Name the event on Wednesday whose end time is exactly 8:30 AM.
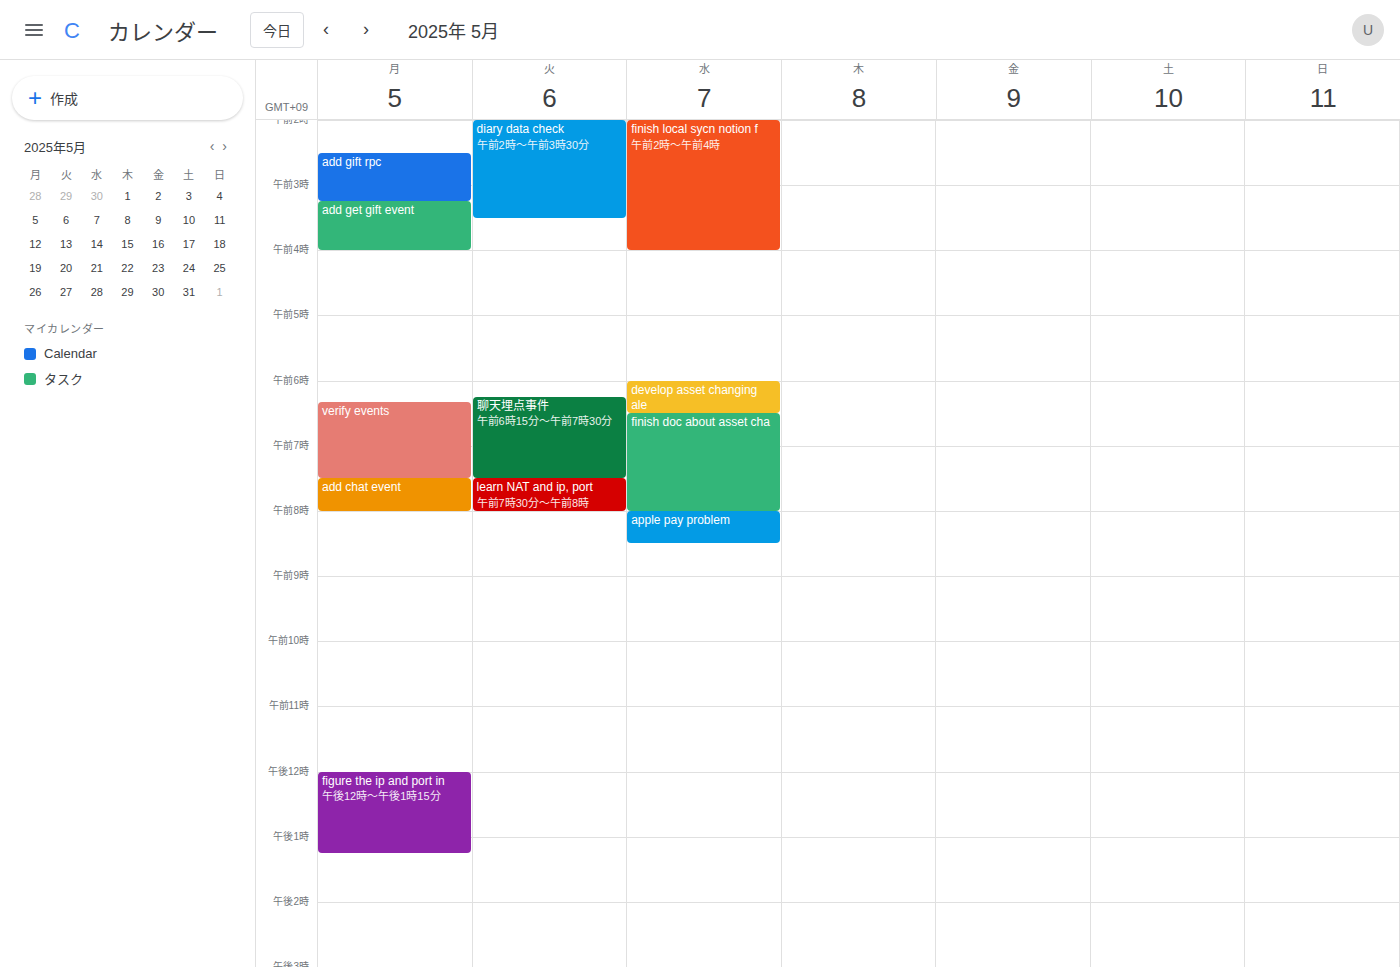
"apple pay problem"